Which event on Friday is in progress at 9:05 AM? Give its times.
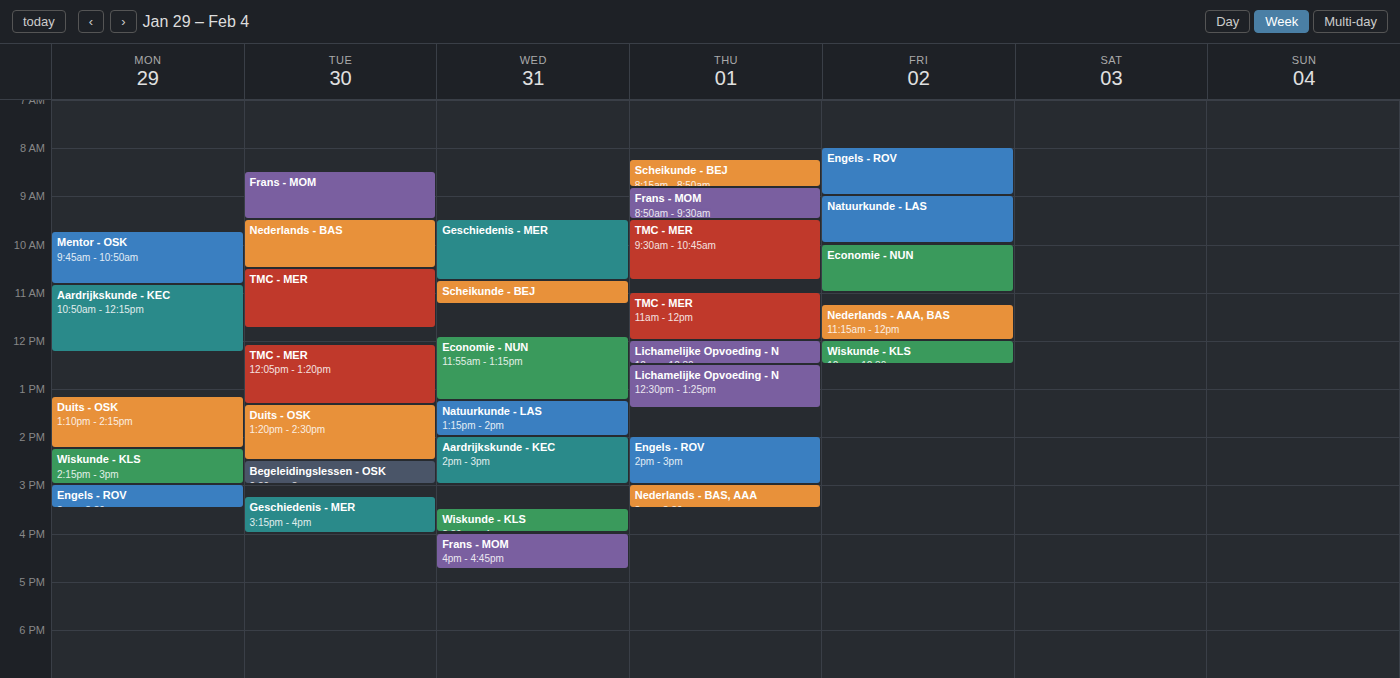
"Natuurkunde - LAS", 9:00 AM to 10:00 AM